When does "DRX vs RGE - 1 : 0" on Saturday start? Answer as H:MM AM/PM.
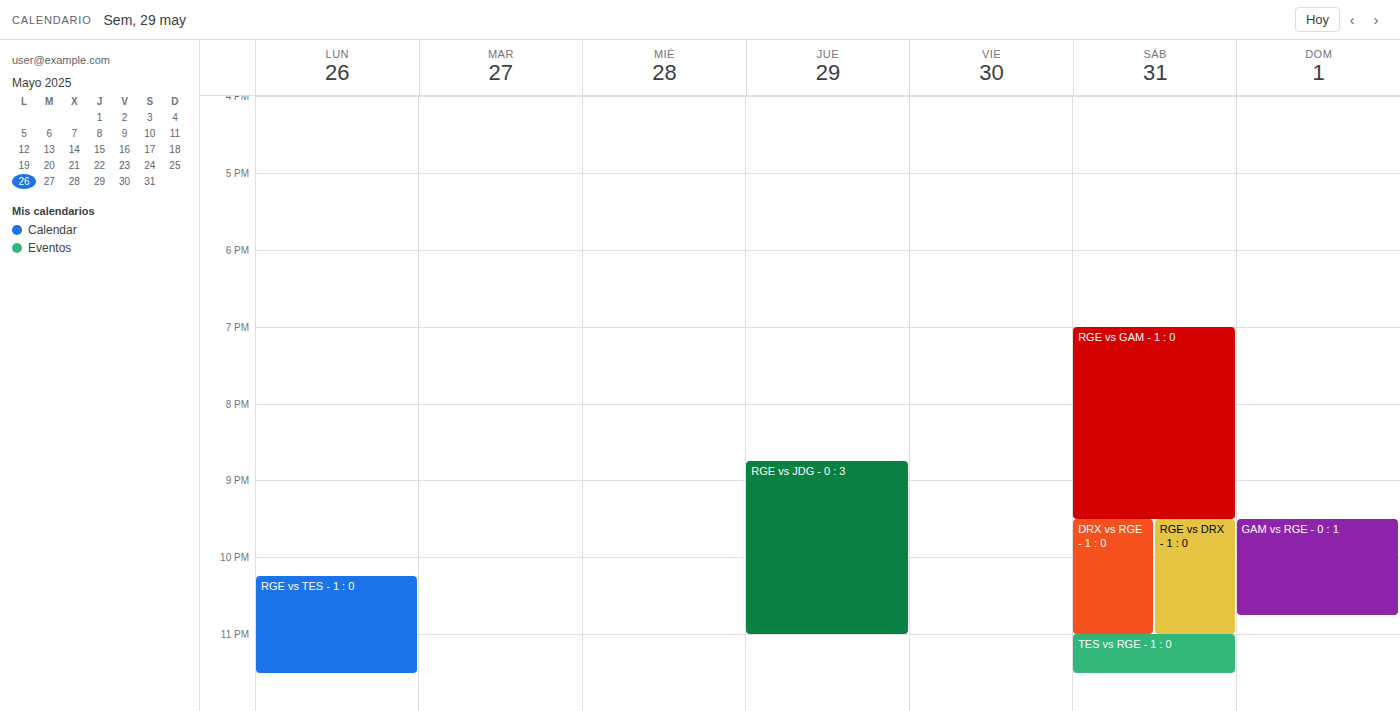
9:30 PM